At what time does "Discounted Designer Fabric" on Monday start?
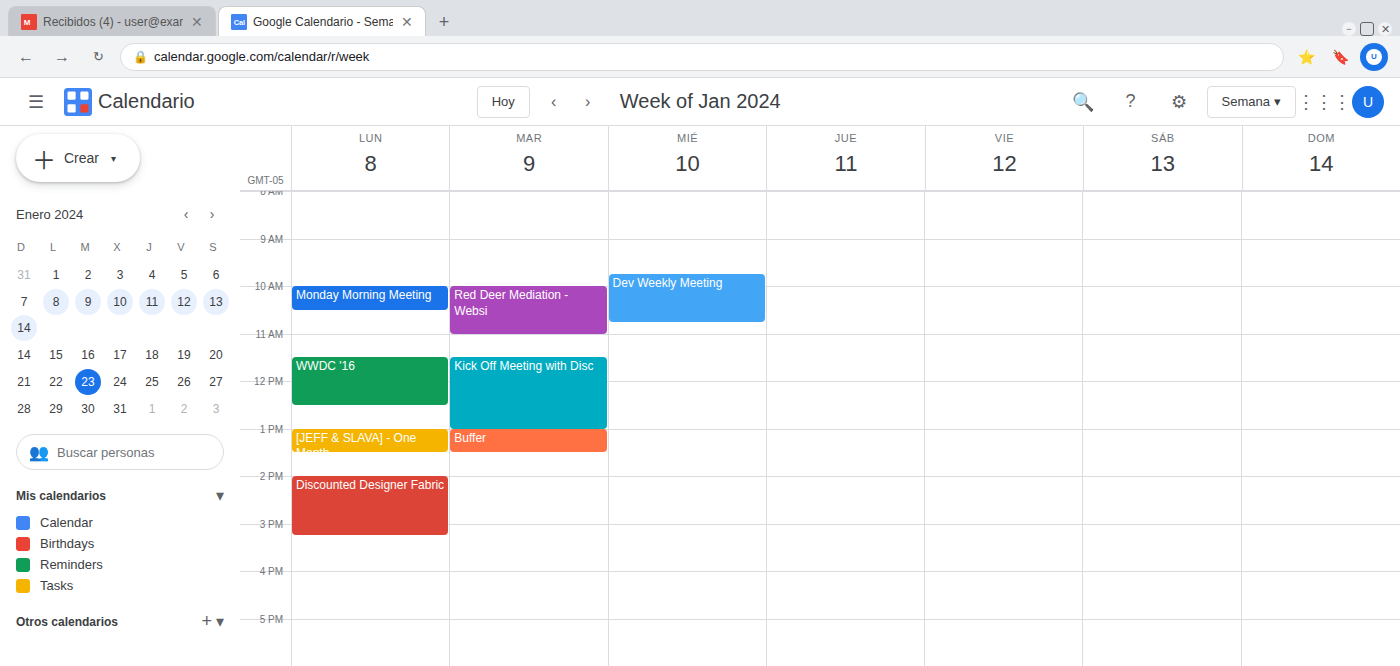
2:00 PM